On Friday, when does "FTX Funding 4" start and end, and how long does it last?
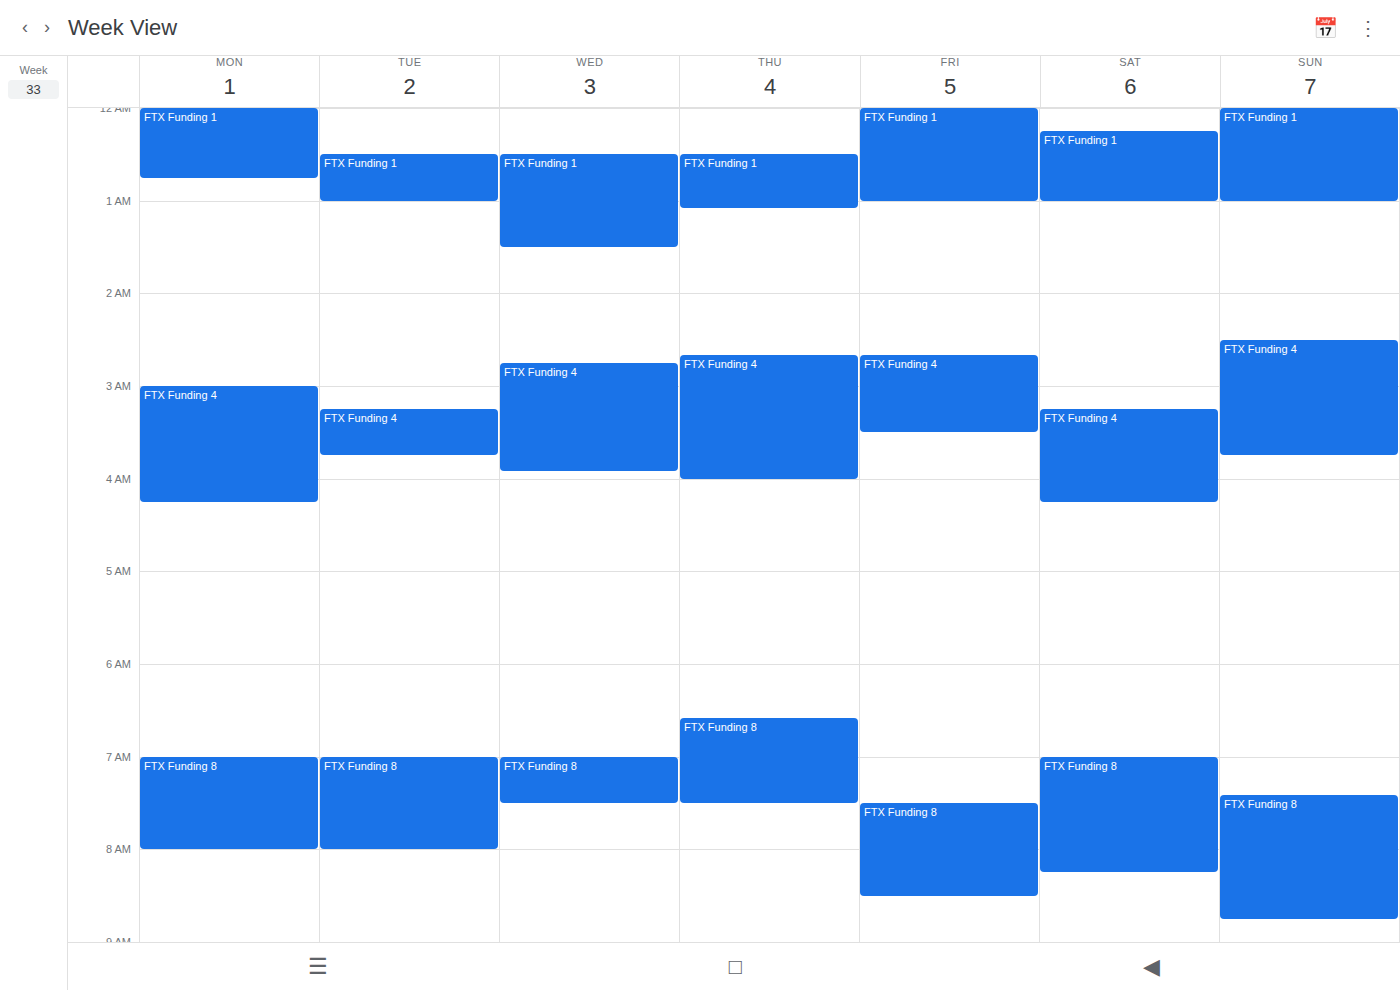
2:40 AM to 3:30 AM, 50 minutes